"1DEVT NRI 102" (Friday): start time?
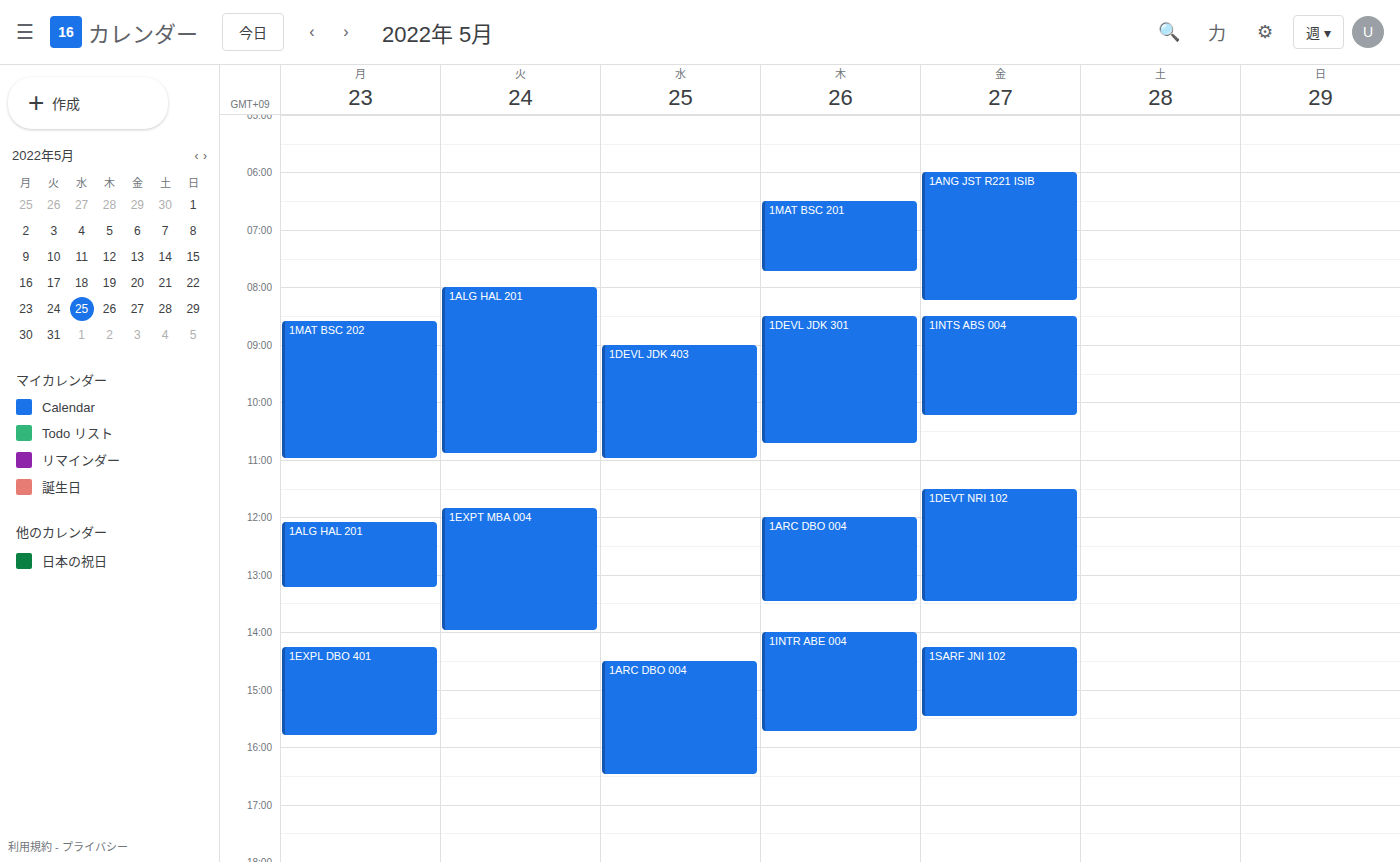
11:30